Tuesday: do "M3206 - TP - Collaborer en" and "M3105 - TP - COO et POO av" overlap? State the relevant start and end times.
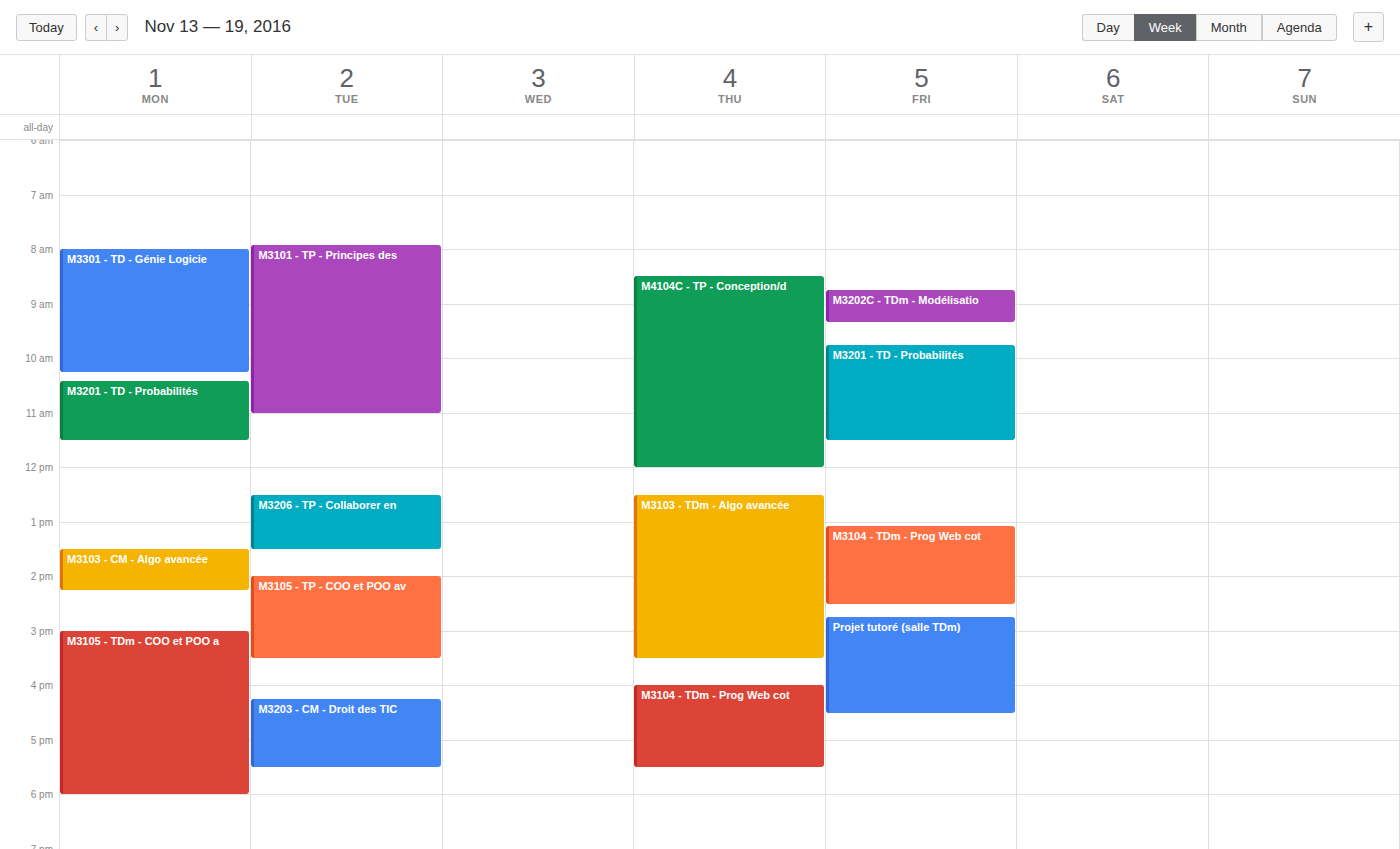
"M3206 - TP - Collaborer en" ends at 1:30 PM and "M3105 - TP - COO et POO av" starts at 2:00 PM -- no overlap.